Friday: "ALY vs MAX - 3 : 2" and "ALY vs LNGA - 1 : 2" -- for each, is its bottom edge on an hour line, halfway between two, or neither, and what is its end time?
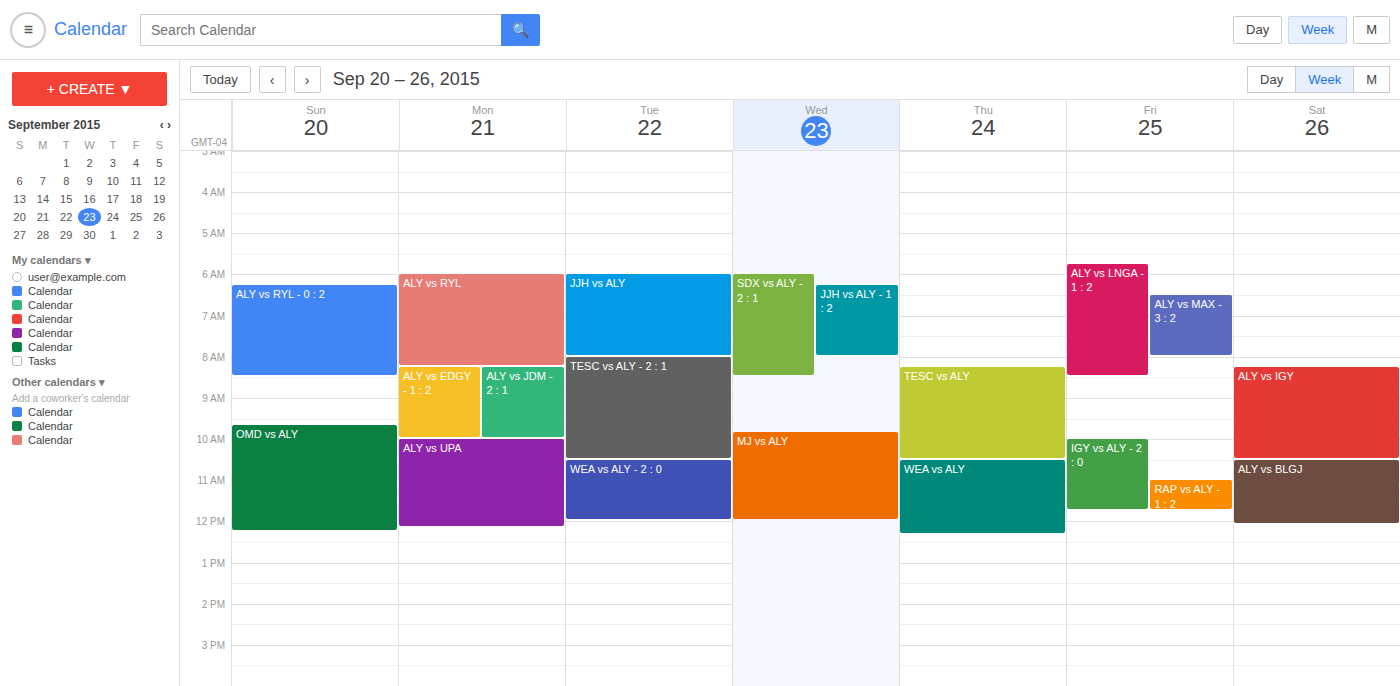
"ALY vs MAX - 3 : 2": 8:00 AM, exactly on the 8 AM line. "ALY vs LNGA - 1 : 2": 8:30 AM, halfway between the 8 AM and 9 AM lines.